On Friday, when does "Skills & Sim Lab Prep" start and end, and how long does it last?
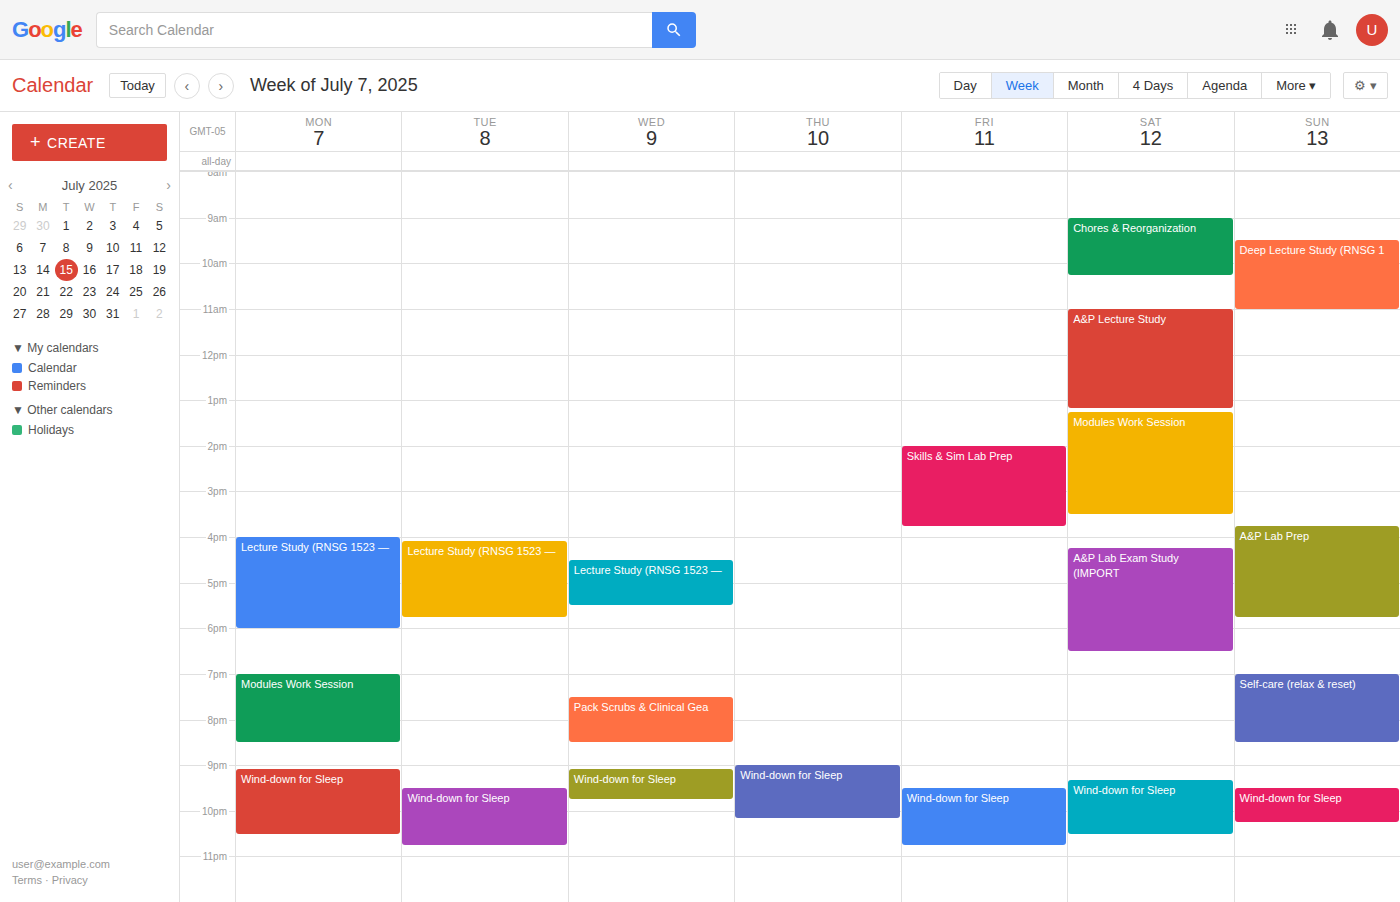
2:00 PM to 3:45 PM, 1 hour 45 minutes